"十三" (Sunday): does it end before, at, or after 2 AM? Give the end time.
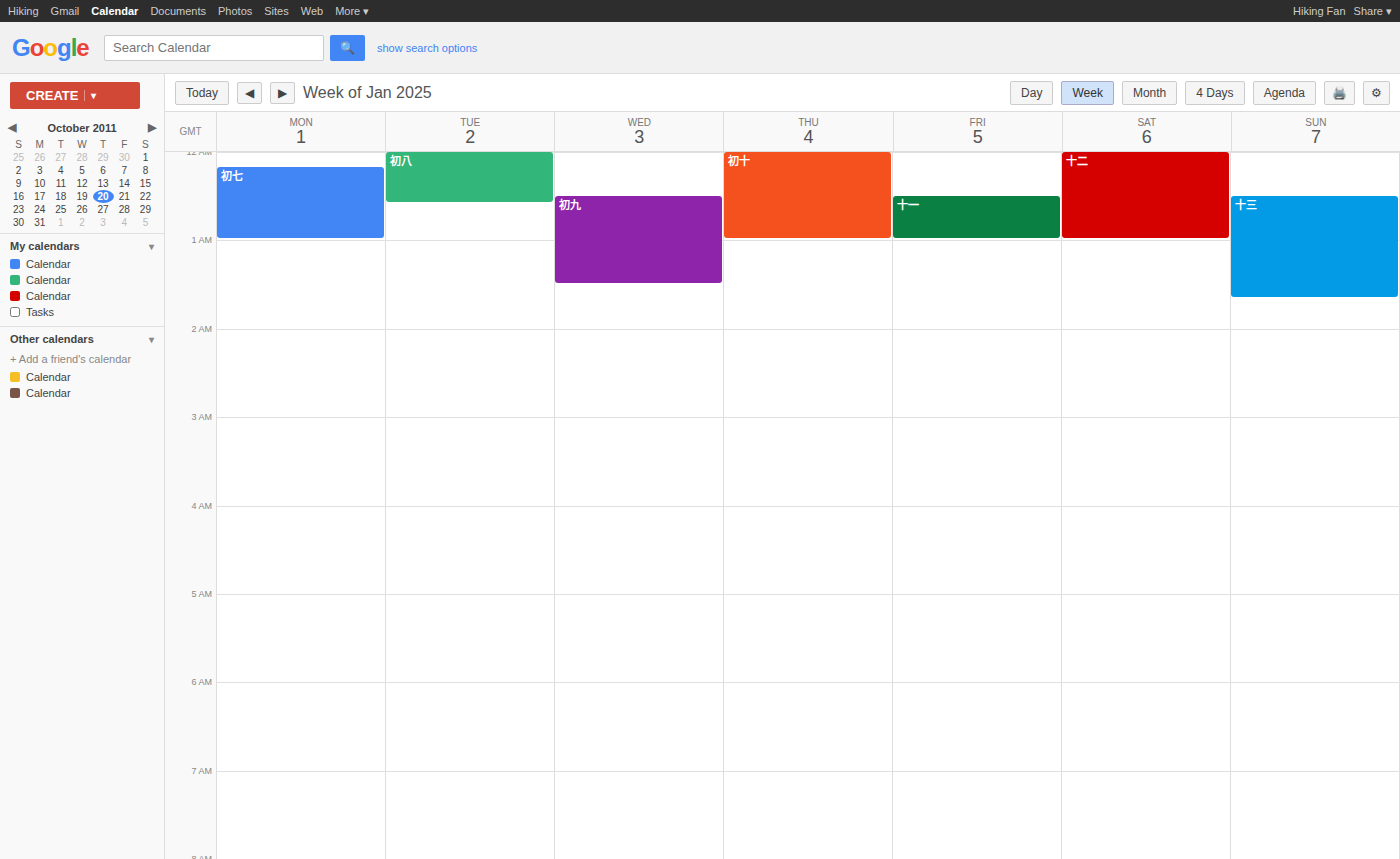
1:40 AM -- before 2 AM, 20 minutes above the 2 AM line.